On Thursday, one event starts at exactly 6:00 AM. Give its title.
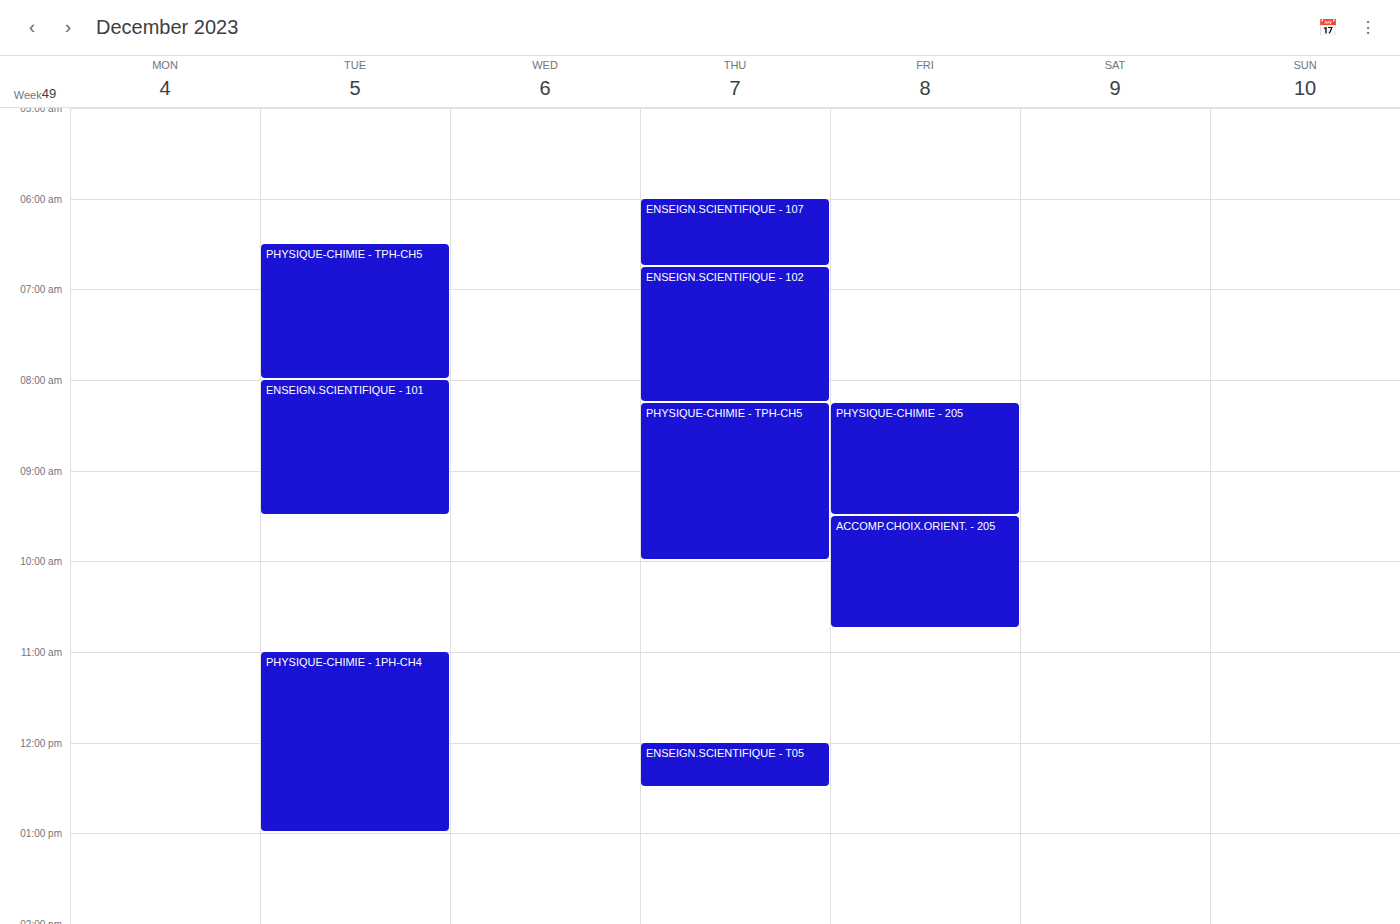
"ENSEIGN.SCIENTIFIQUE - 107"